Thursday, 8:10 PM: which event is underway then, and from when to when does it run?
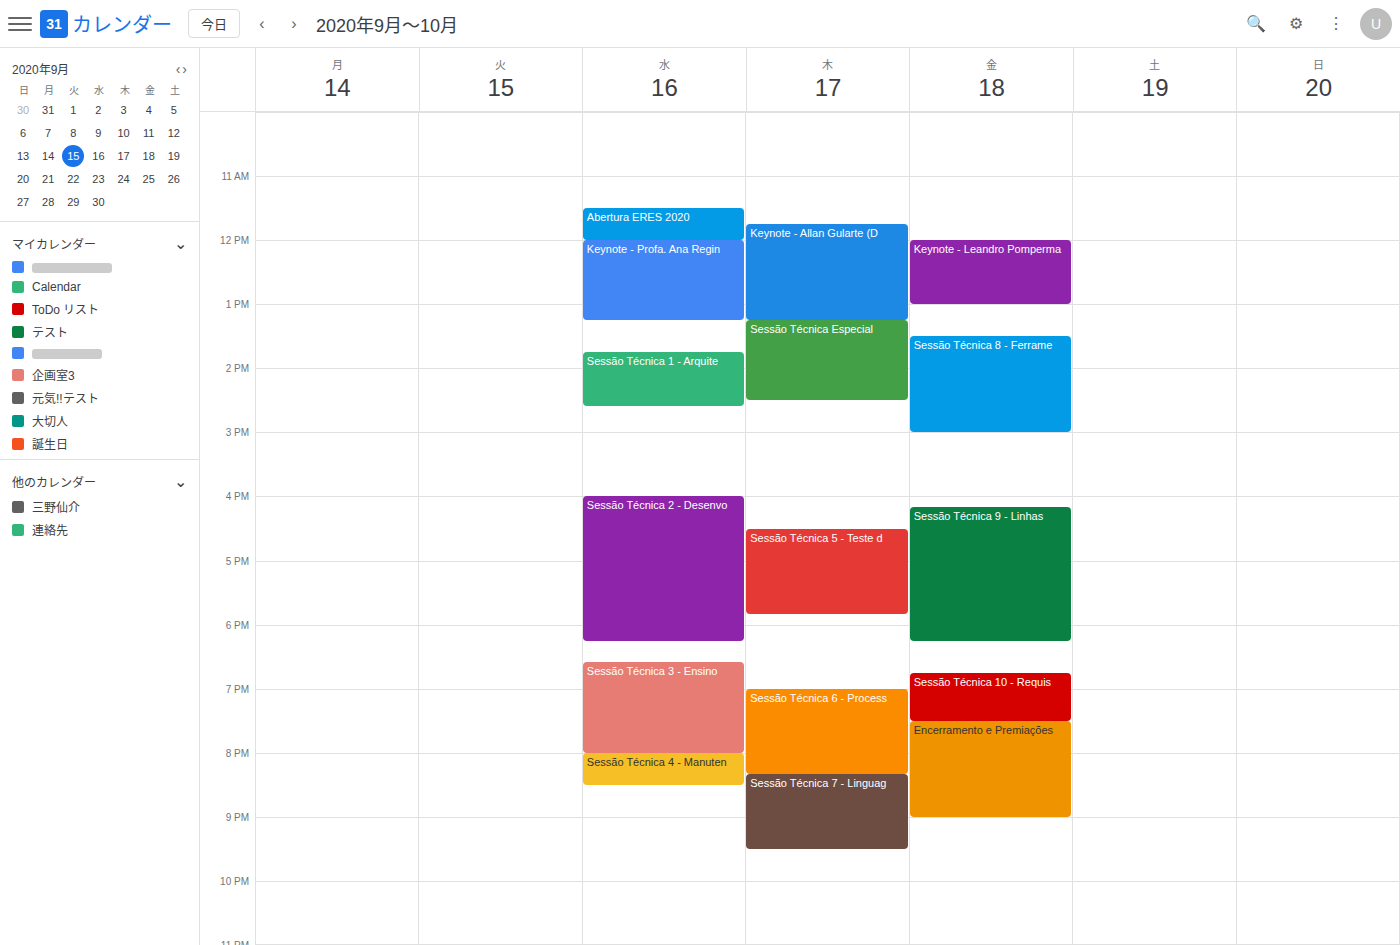
"Sessão Técnica 6 - Process", 7:00 PM to 8:20 PM